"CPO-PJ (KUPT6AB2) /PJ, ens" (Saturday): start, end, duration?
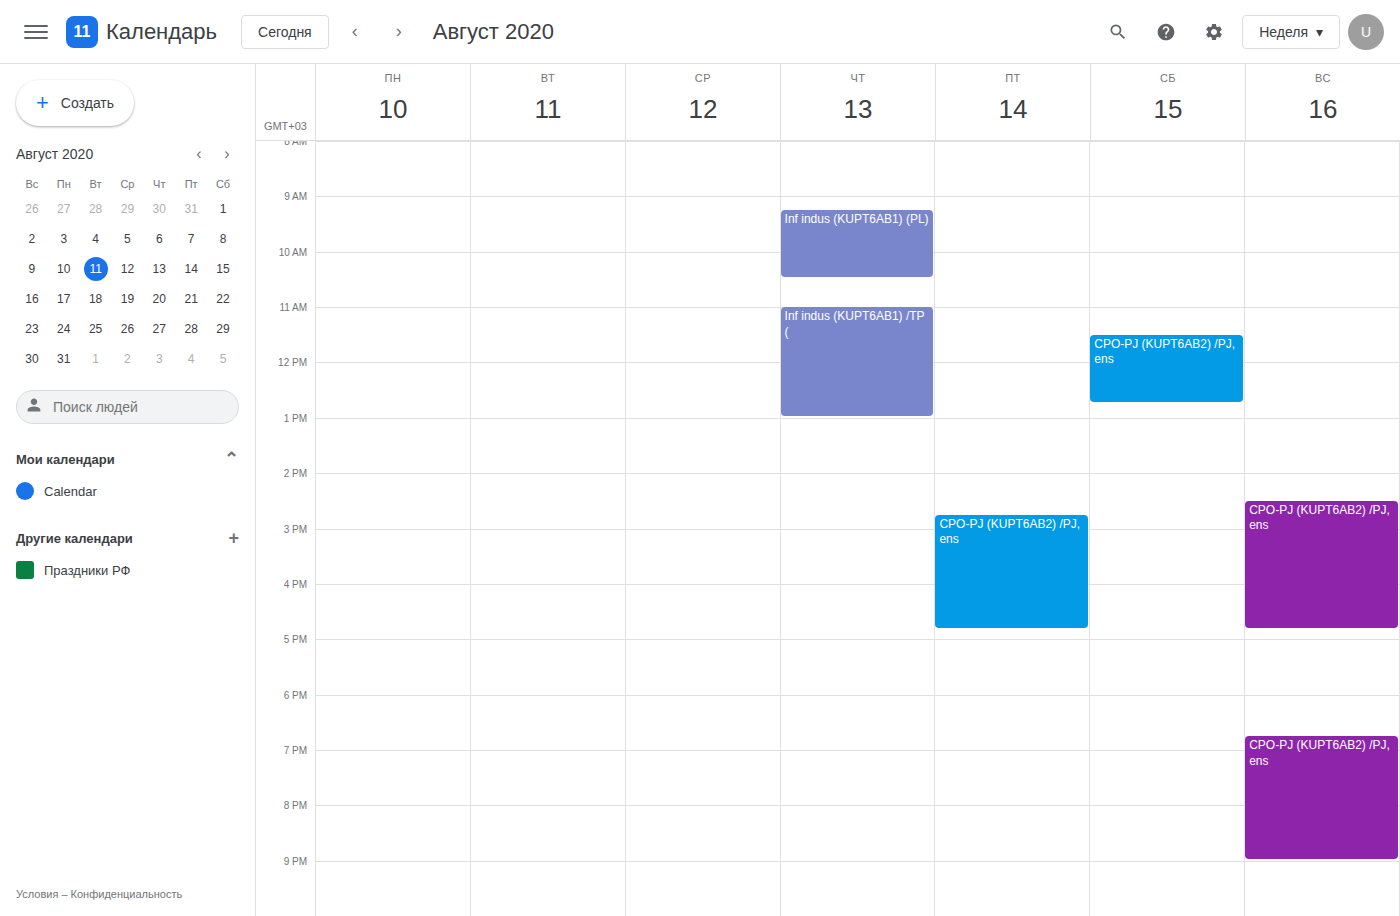
11:30 AM to 12:45 PM, 1 hour 15 minutes